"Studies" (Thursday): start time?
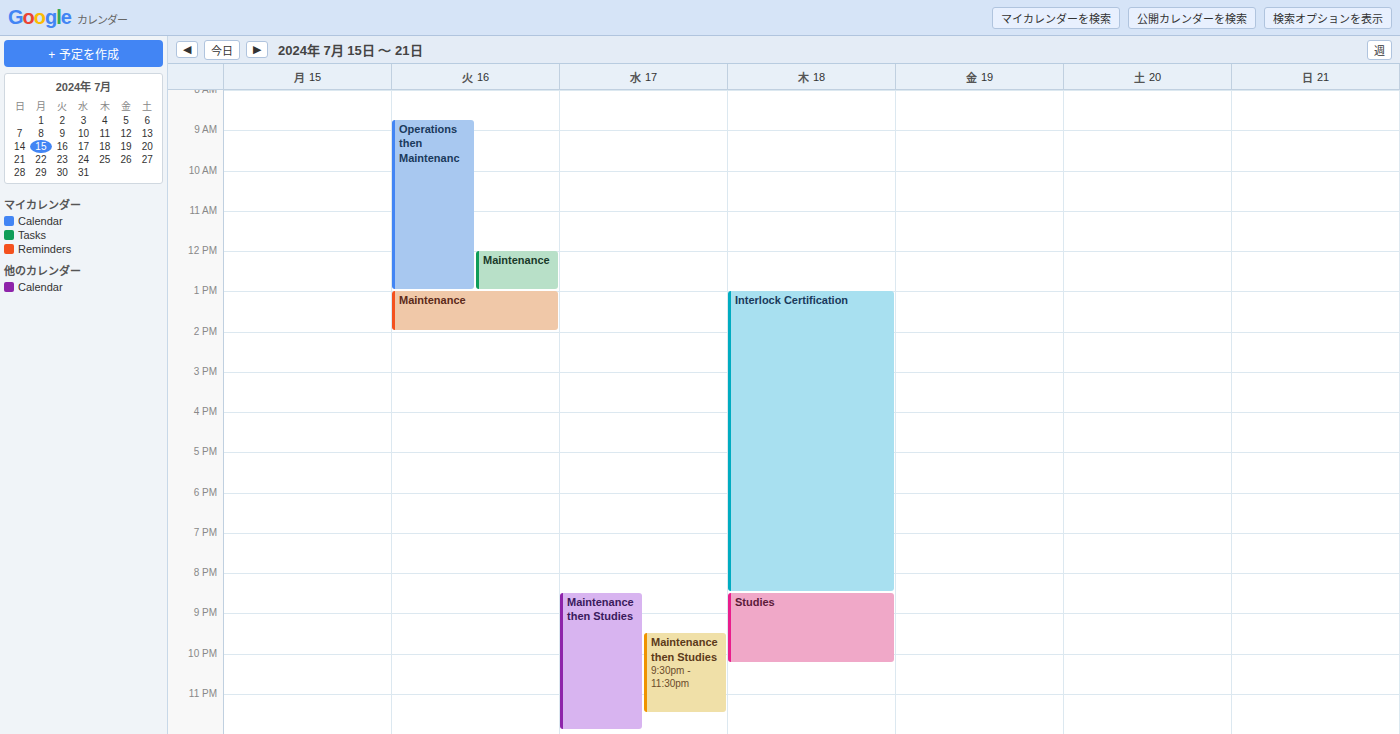
8:30 PM